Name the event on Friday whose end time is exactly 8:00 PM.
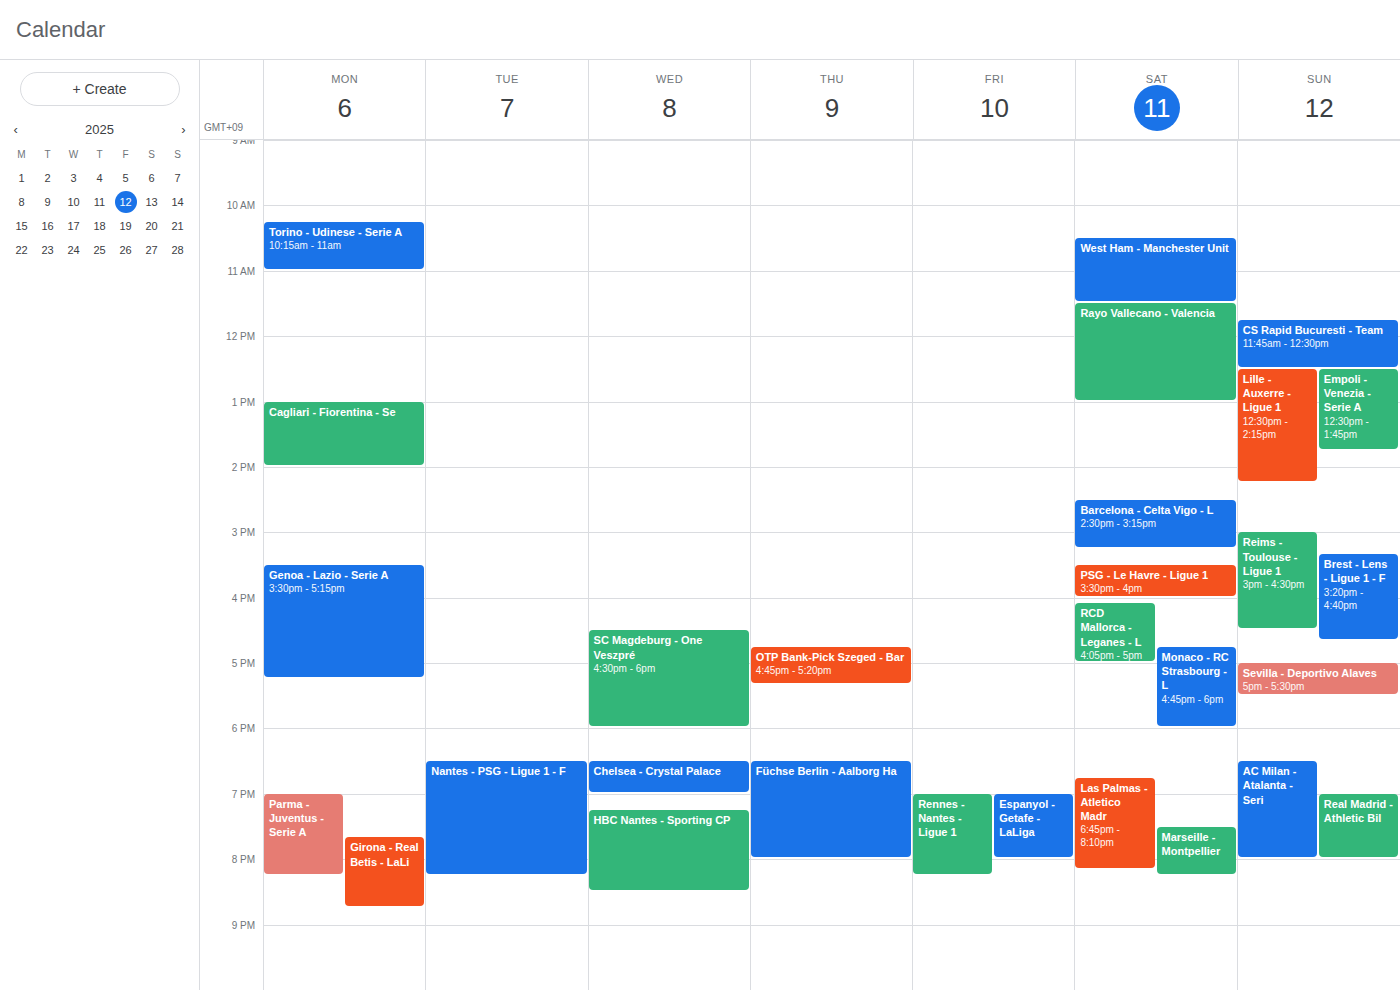
"Espanyol - Getafe - LaLiga"